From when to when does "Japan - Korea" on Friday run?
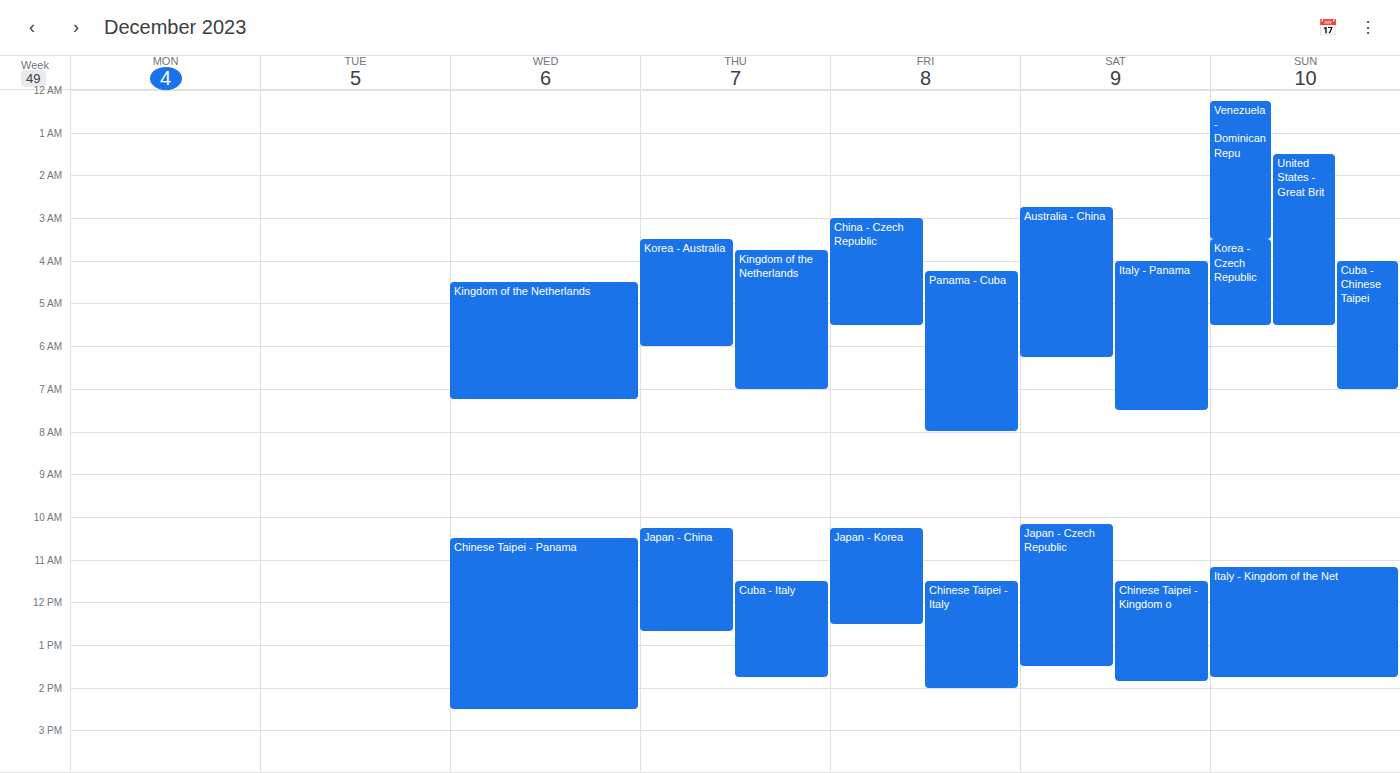
10:15 AM to 12:30 PM